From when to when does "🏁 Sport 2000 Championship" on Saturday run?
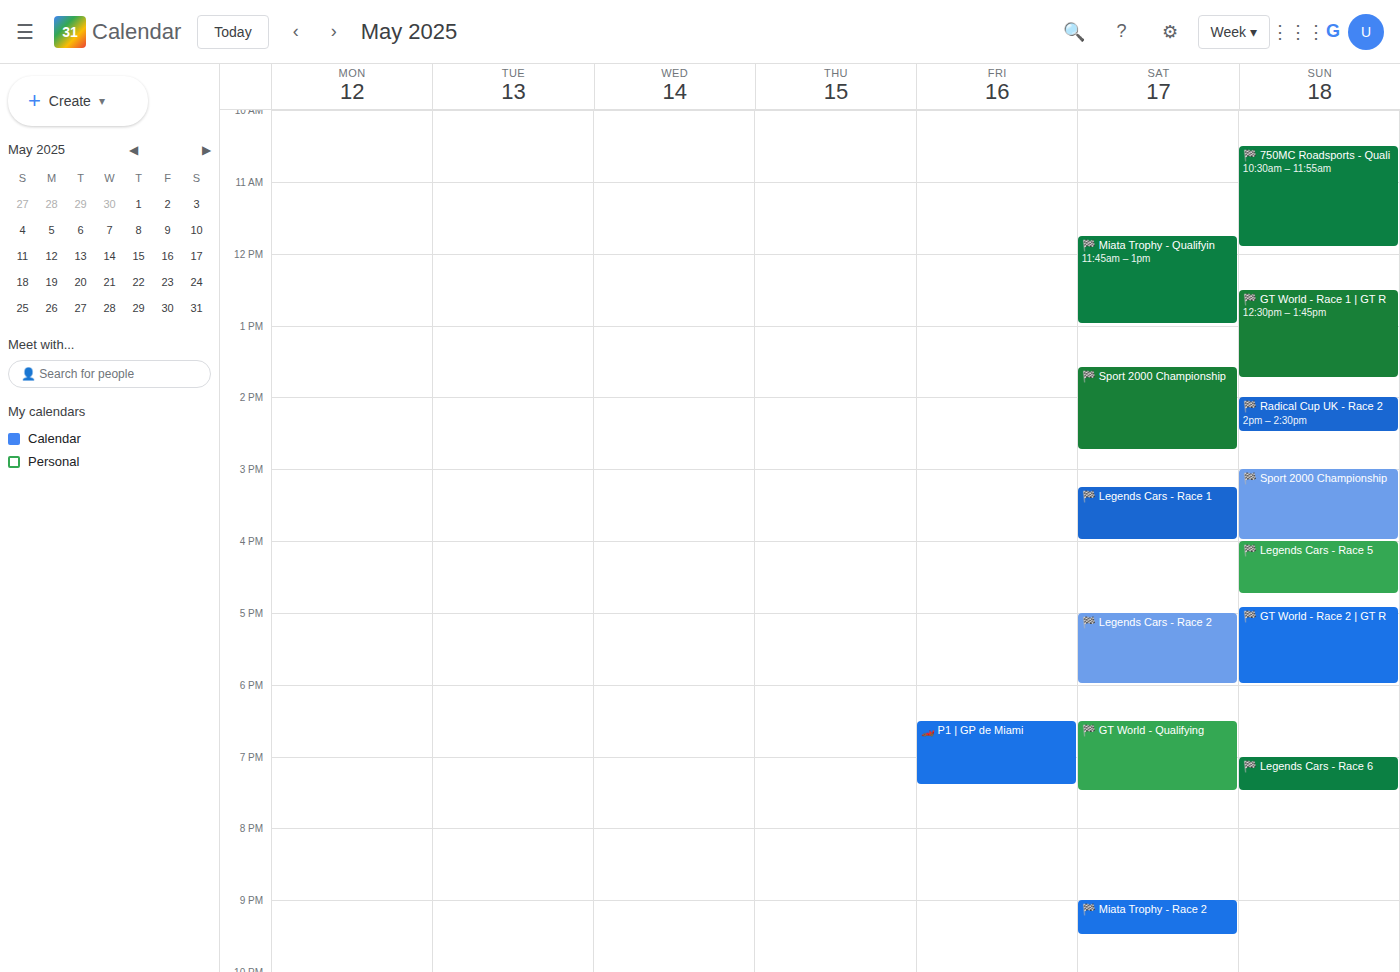
1:35 PM to 2:45 PM